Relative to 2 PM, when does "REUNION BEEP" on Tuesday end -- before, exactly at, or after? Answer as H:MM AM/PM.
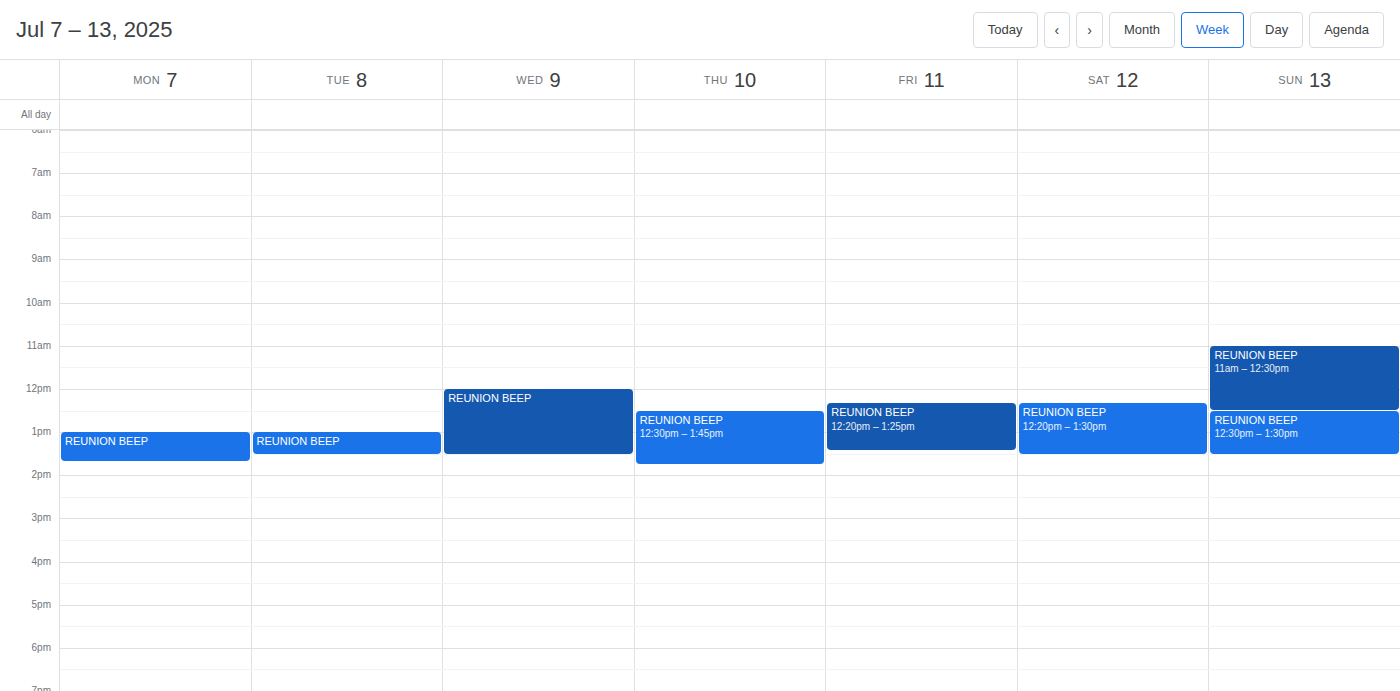
1:30 PM -- before 2 PM, 30 minutes above the 2 PM line.